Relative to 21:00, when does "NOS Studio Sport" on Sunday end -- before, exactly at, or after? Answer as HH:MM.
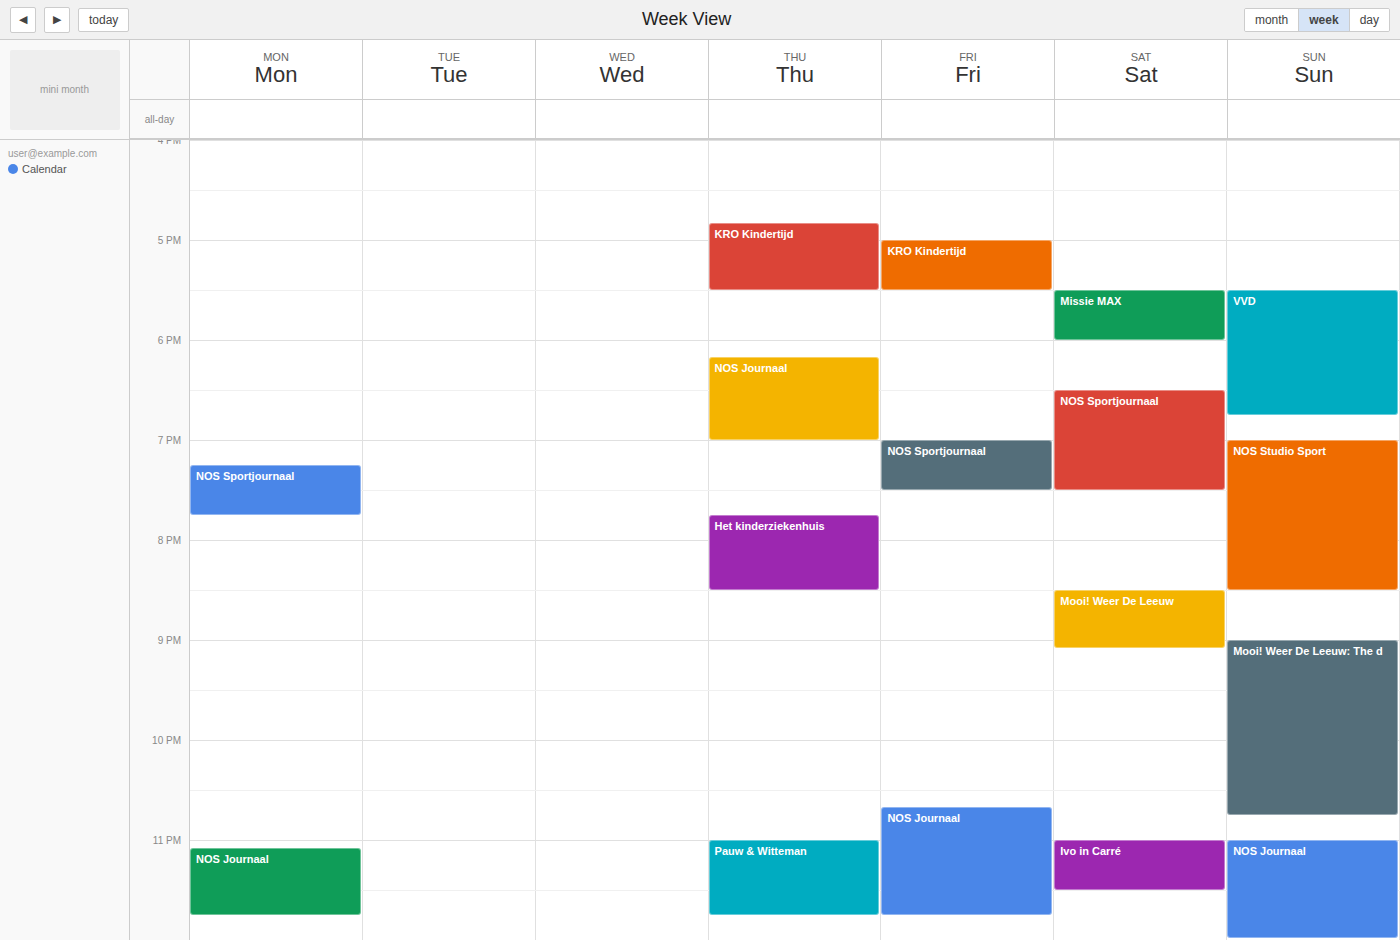
20:30 -- before 21:00, 30 minutes above the 21:00 line.